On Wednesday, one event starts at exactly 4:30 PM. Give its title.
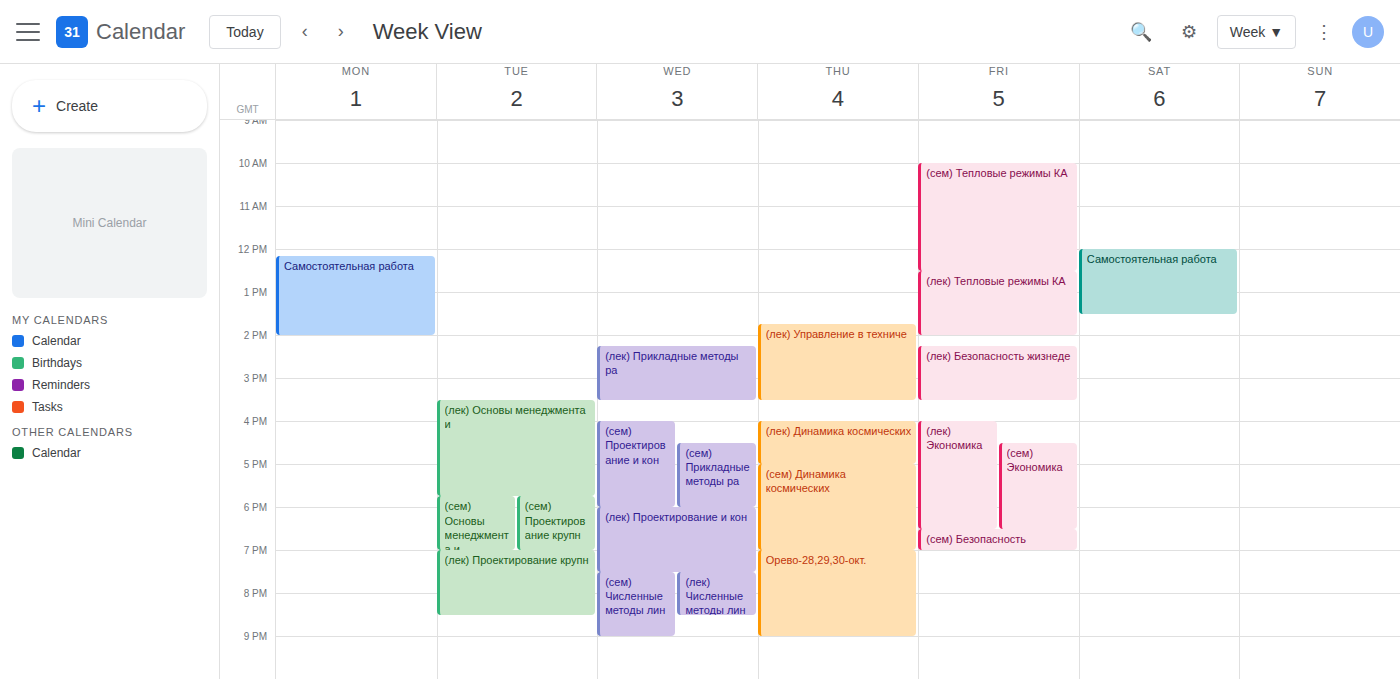
"(сем) Прикладные методы ра"